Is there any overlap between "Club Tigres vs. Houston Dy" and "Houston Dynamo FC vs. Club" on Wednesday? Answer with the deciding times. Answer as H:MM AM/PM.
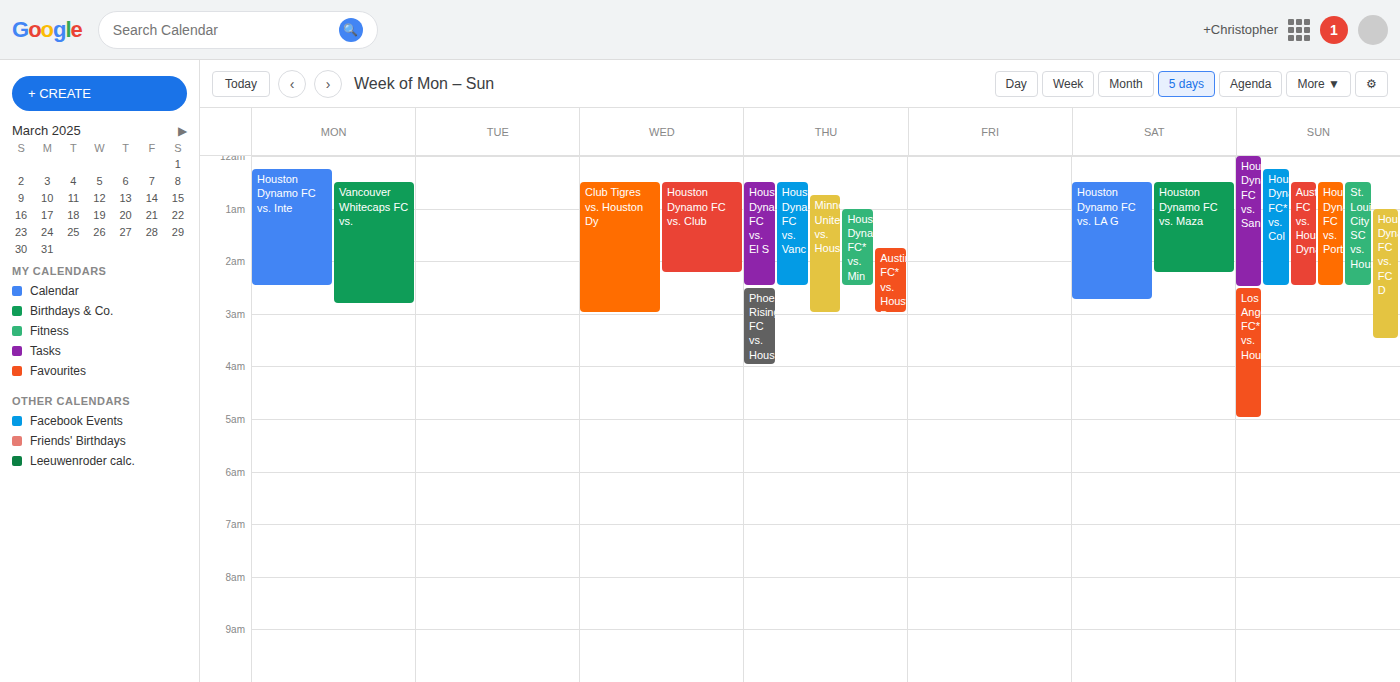
"Houston Dynamo FC vs. Club" runs 12:30 AM to 2:15 AM, inside "Club Tigres vs. Houston Dy" -- they overlap.